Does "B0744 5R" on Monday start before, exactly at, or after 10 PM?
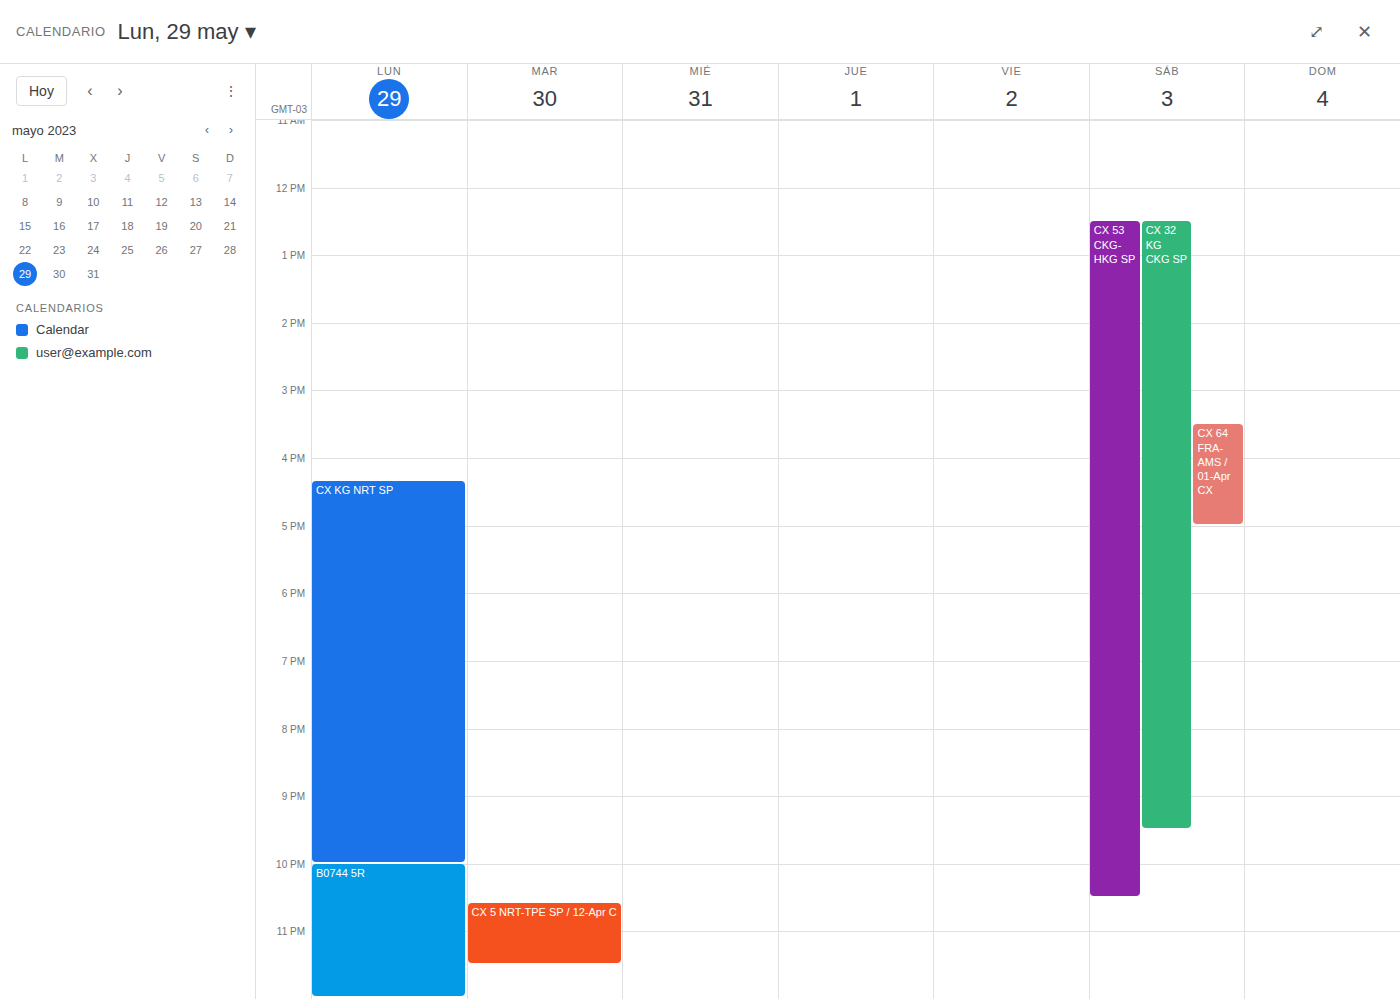
10:00 PM -- exactly at 10 PM, on the 10 PM line.